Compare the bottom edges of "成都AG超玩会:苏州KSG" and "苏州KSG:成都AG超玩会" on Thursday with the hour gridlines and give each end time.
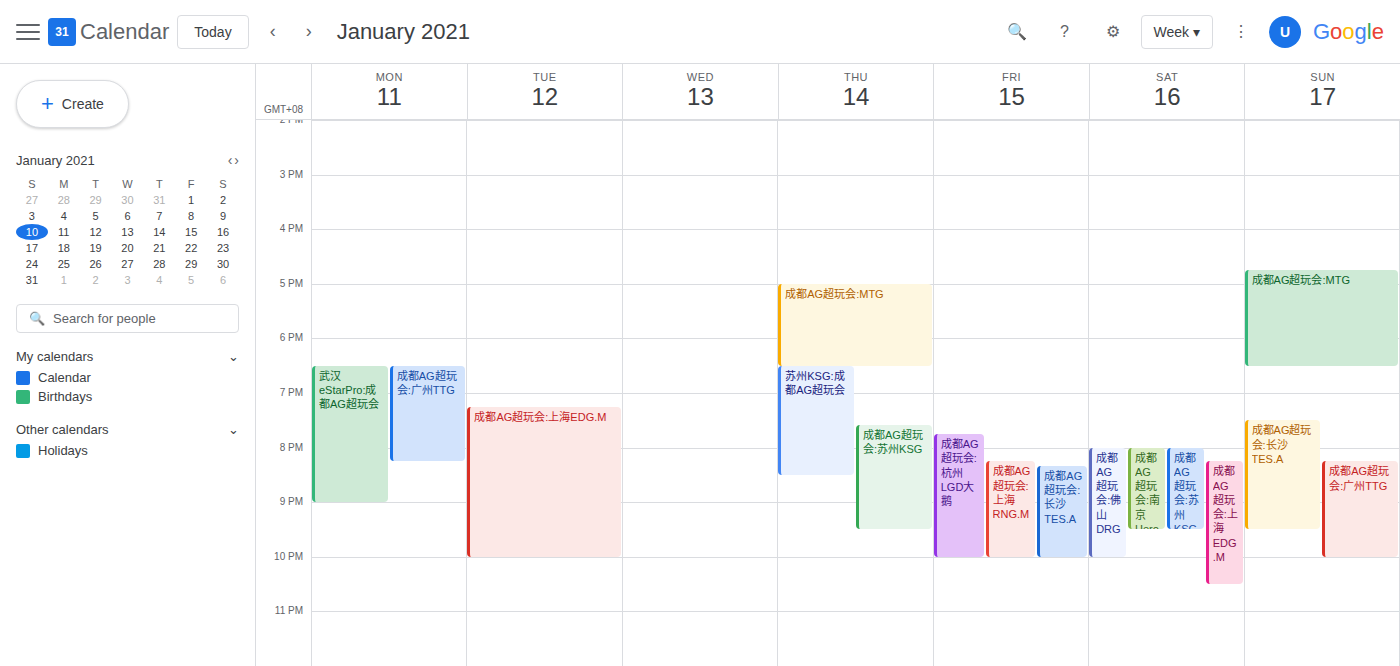
"成都AG超玩会:苏州KSG": 21:30, halfway between the 21:00 and 22:00 lines. "苏州KSG:成都AG超玩会": 20:30, halfway between the 20:00 and 21:00 lines.